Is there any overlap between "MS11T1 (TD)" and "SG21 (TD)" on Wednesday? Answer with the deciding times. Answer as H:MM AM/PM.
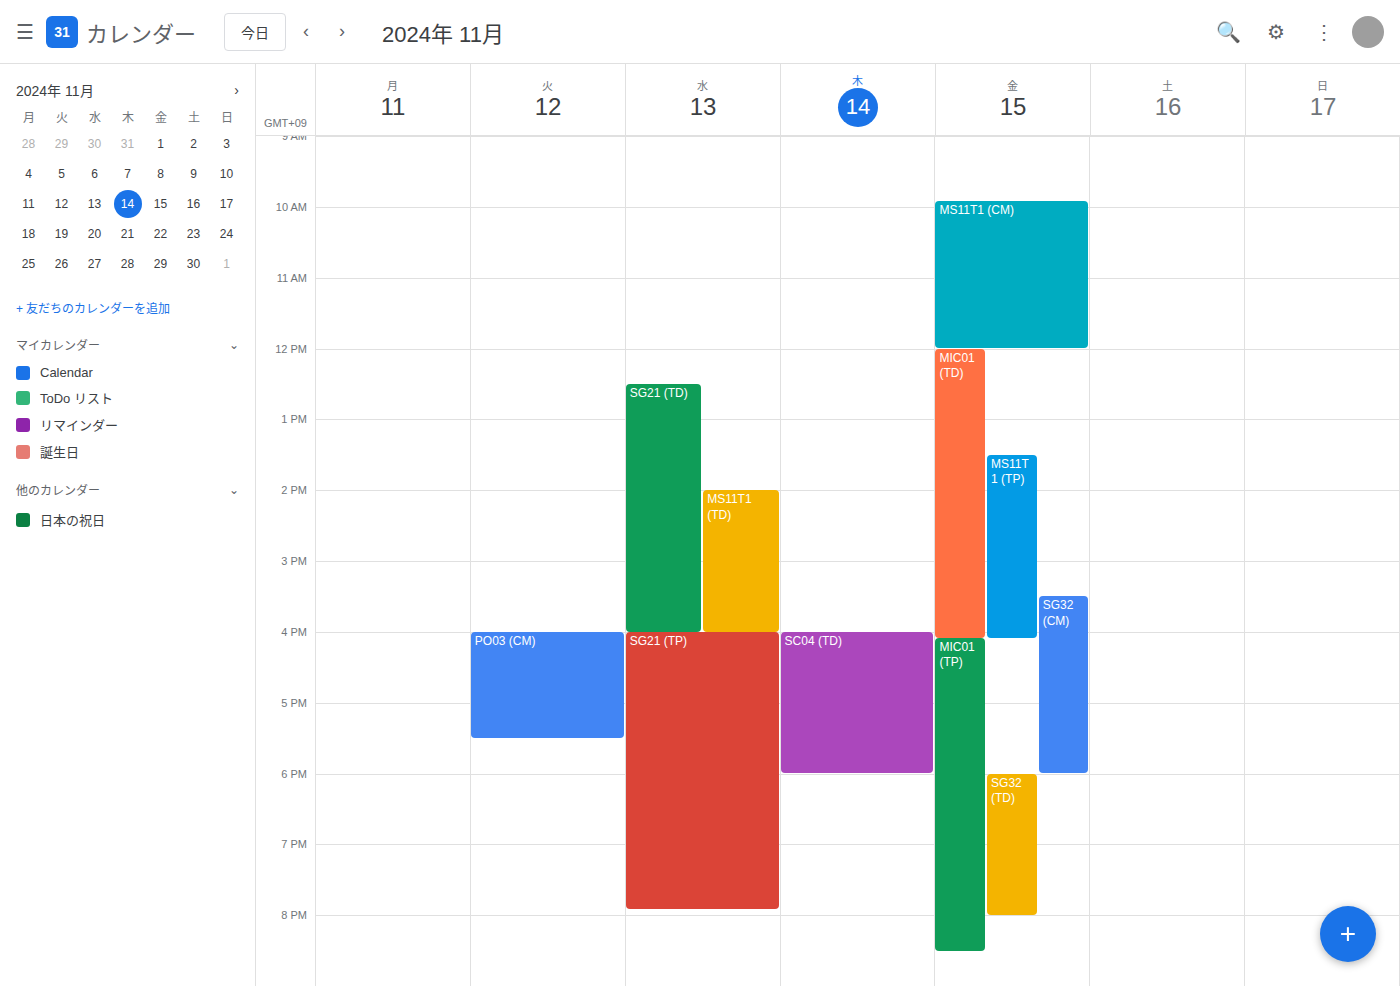
"MS11T1 (TD)" starts at 2:00 PM, before "SG21 (TD)" ends at 4:00 PM -- they overlap.